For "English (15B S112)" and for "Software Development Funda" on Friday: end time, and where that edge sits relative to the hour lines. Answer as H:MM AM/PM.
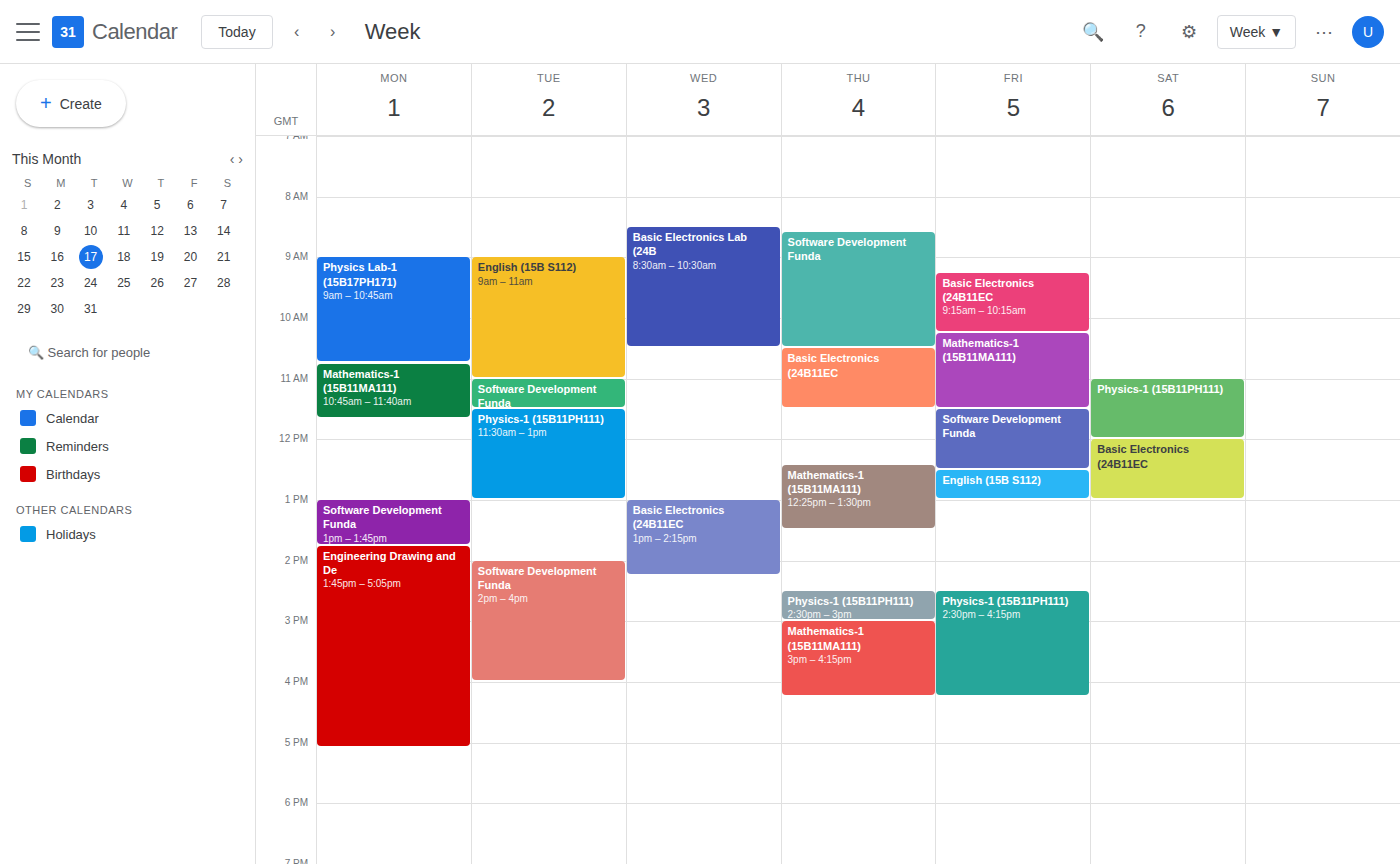
"English (15B S112)": 1:00 PM, exactly on the 1 PM line. "Software Development Funda": 12:30 PM, halfway between the 12 PM and 1 PM lines.